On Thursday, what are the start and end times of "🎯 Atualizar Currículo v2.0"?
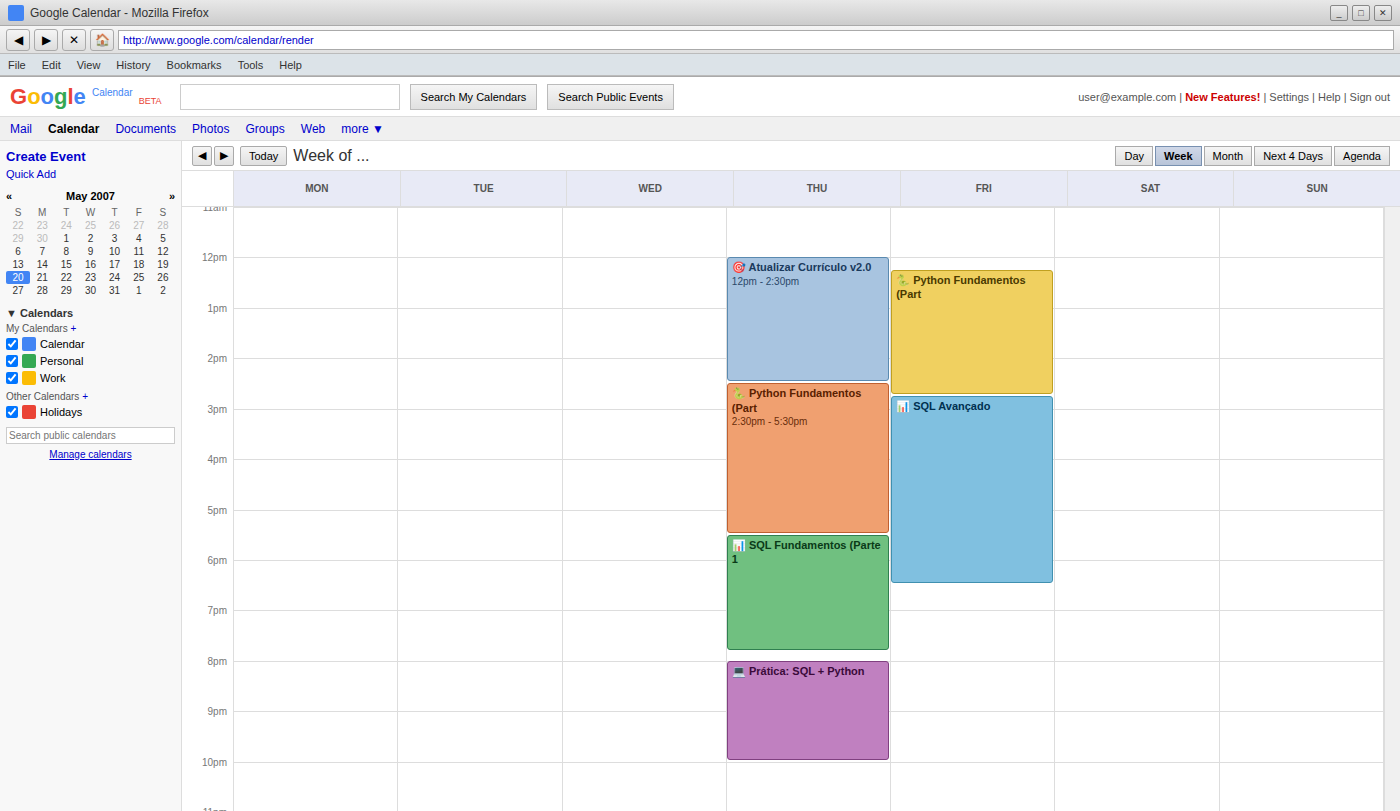
12:00 PM to 2:30 PM